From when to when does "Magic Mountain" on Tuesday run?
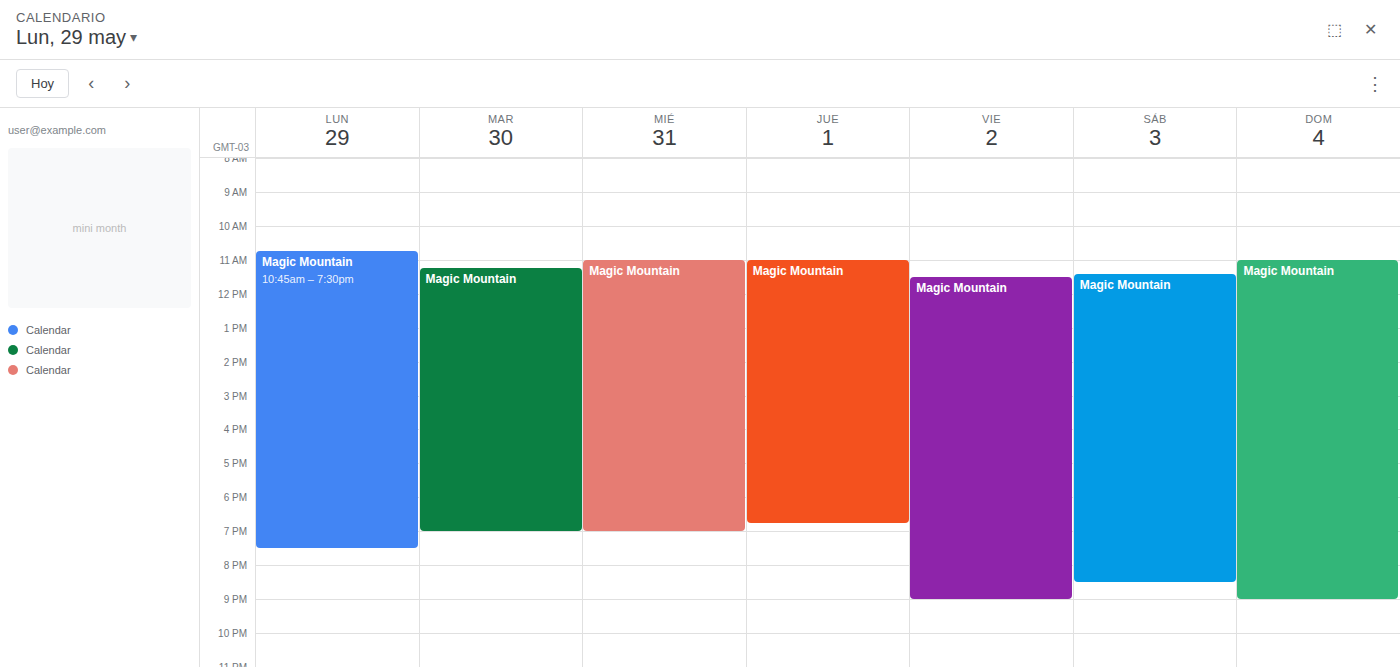
11:15 AM to 7:00 PM